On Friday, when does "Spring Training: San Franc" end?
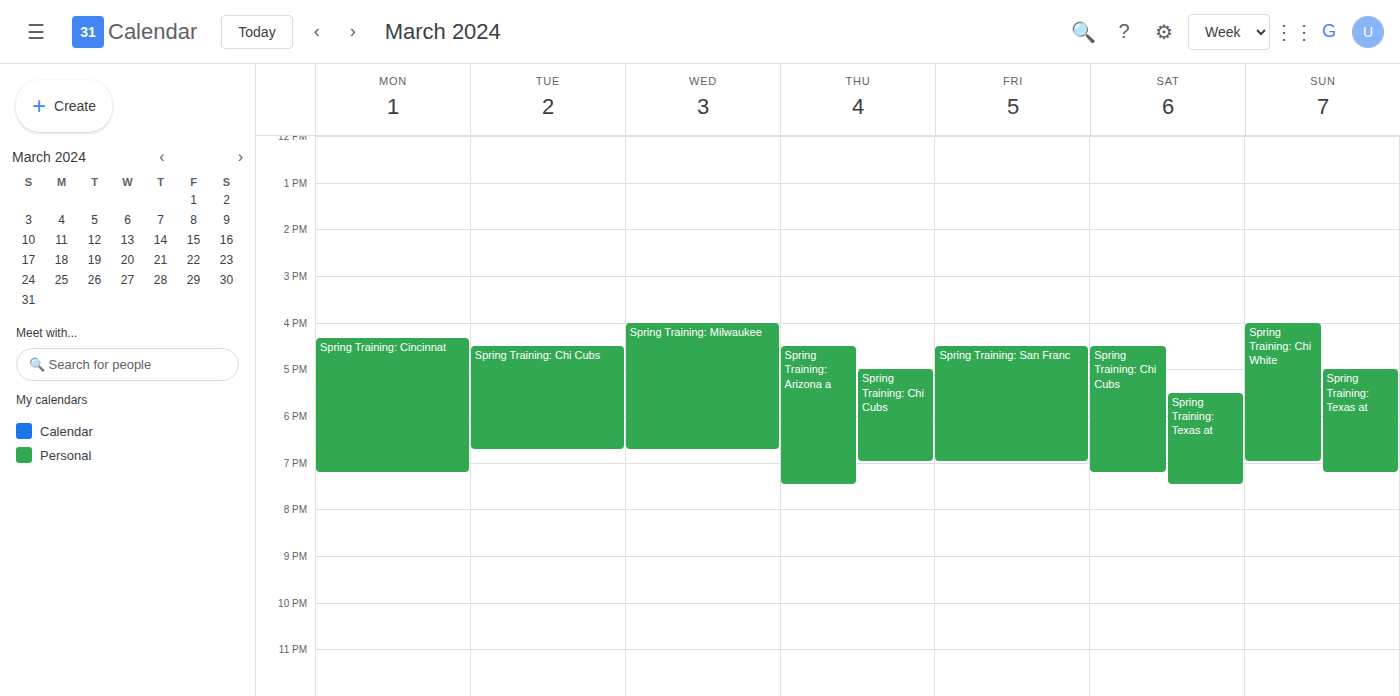
19:00